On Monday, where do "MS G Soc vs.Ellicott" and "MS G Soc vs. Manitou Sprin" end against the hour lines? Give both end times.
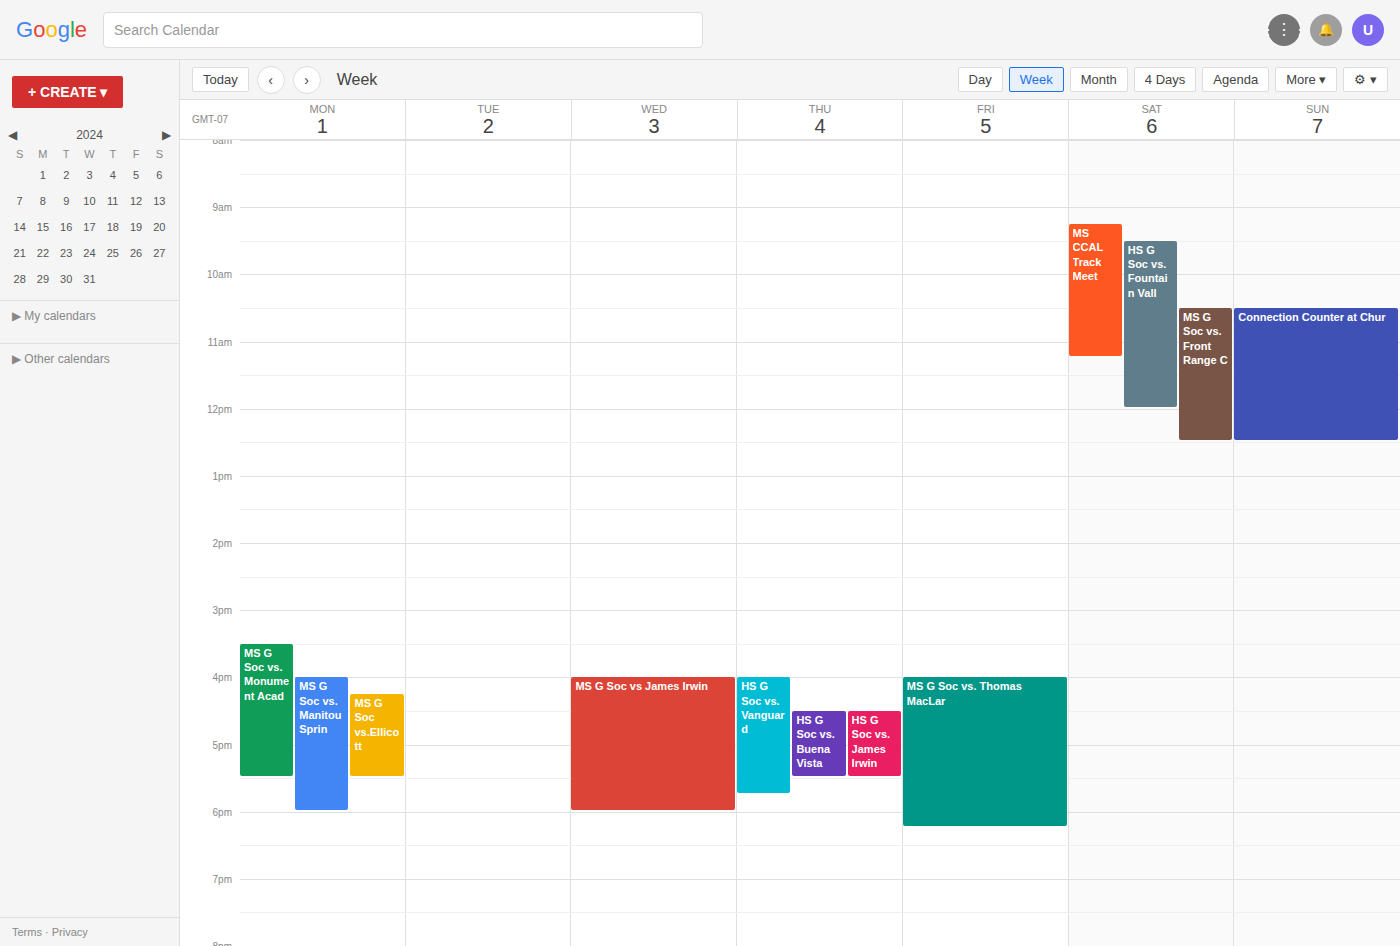
"MS G Soc vs.Ellicott": 5:30 PM, halfway between the 5 PM and 6 PM lines. "MS G Soc vs. Manitou Sprin": 6:00 PM, exactly on the 6 PM line.